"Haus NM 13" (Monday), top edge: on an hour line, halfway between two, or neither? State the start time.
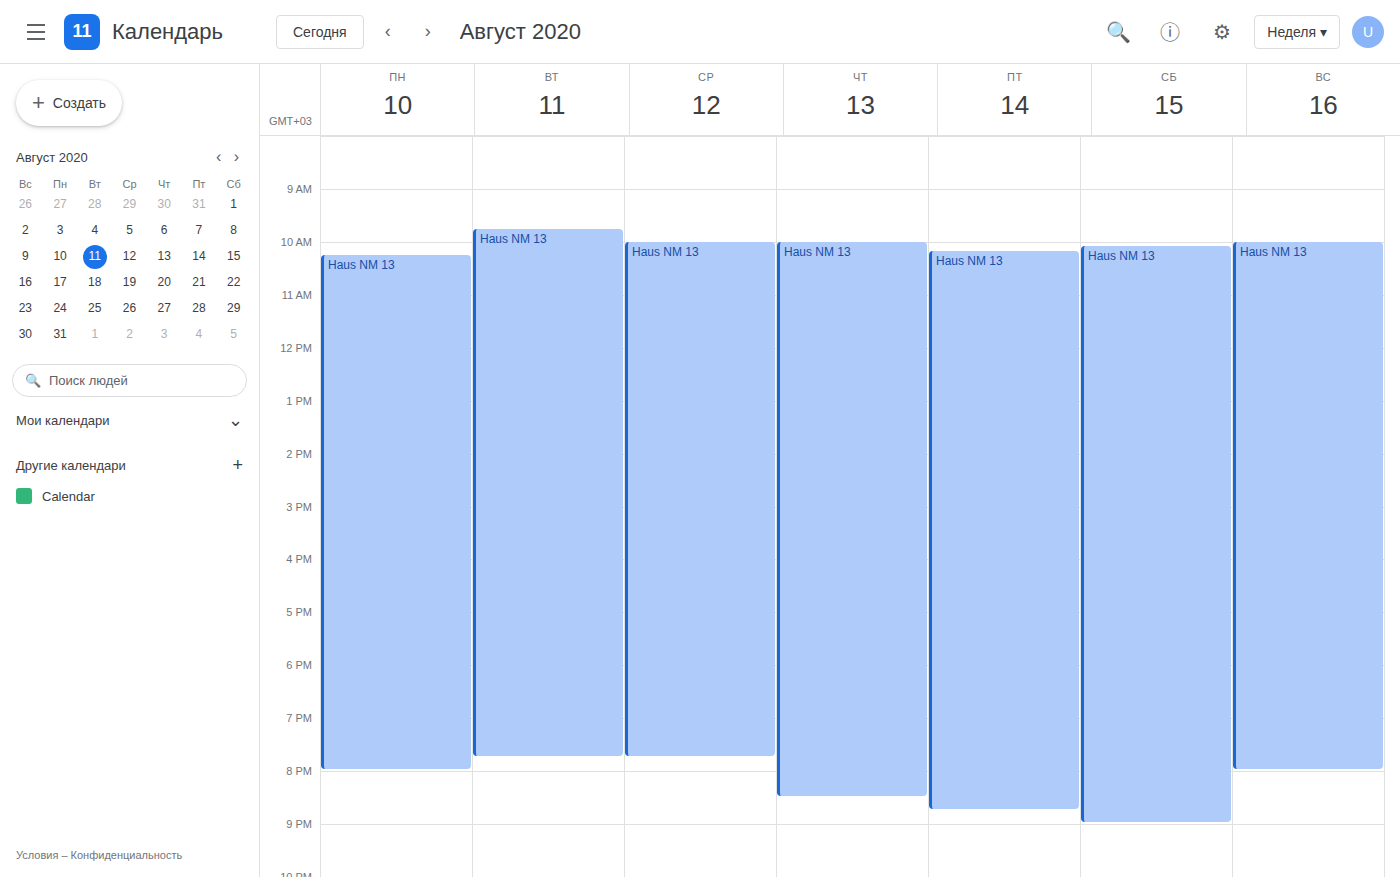
10:15 AM -- neither: a quarter of the way from the 10 AM line to the 11 AM line.